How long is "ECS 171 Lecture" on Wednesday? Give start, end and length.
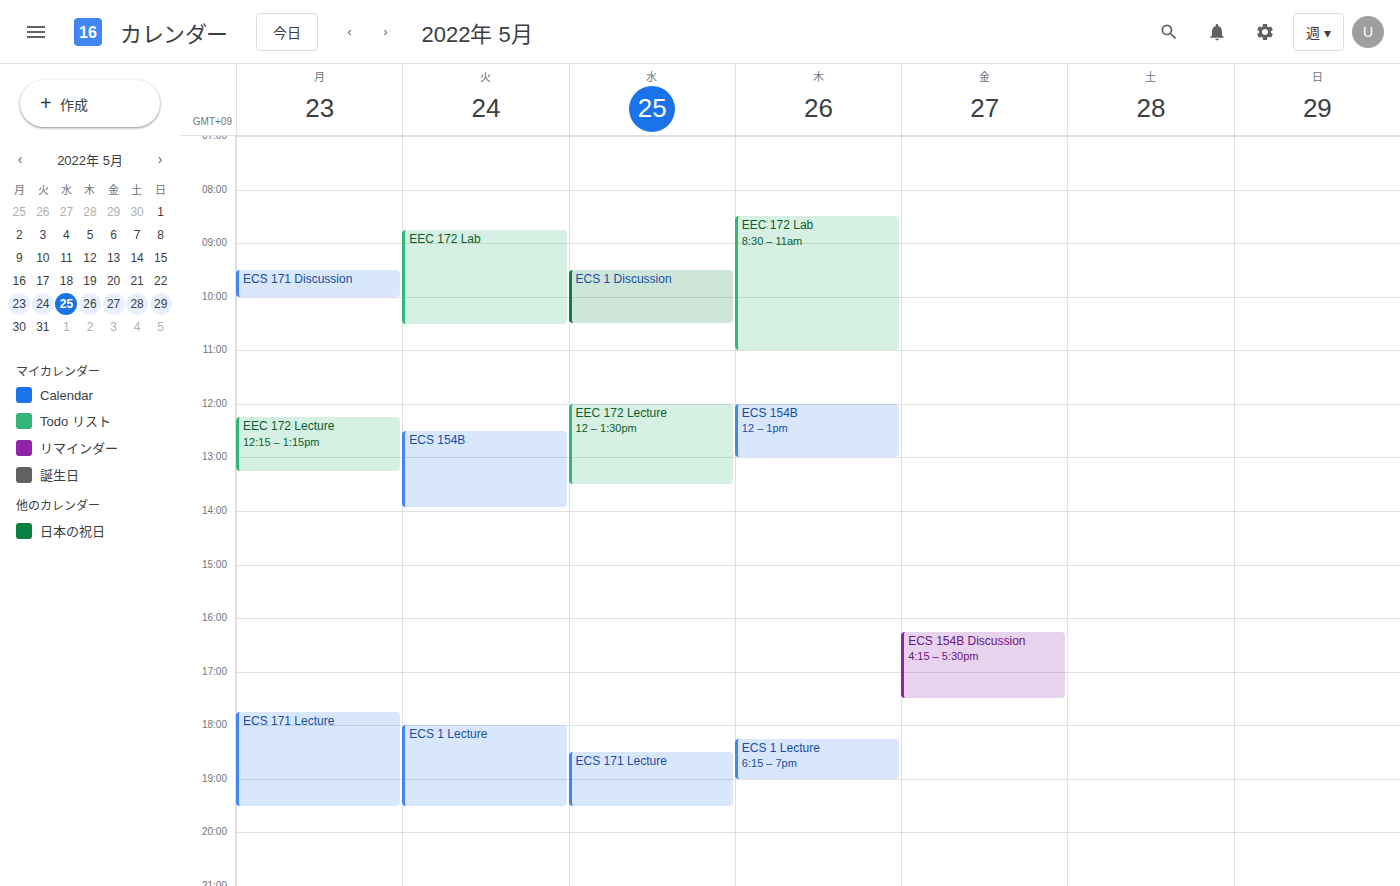
18:30 to 19:30, 1 hour